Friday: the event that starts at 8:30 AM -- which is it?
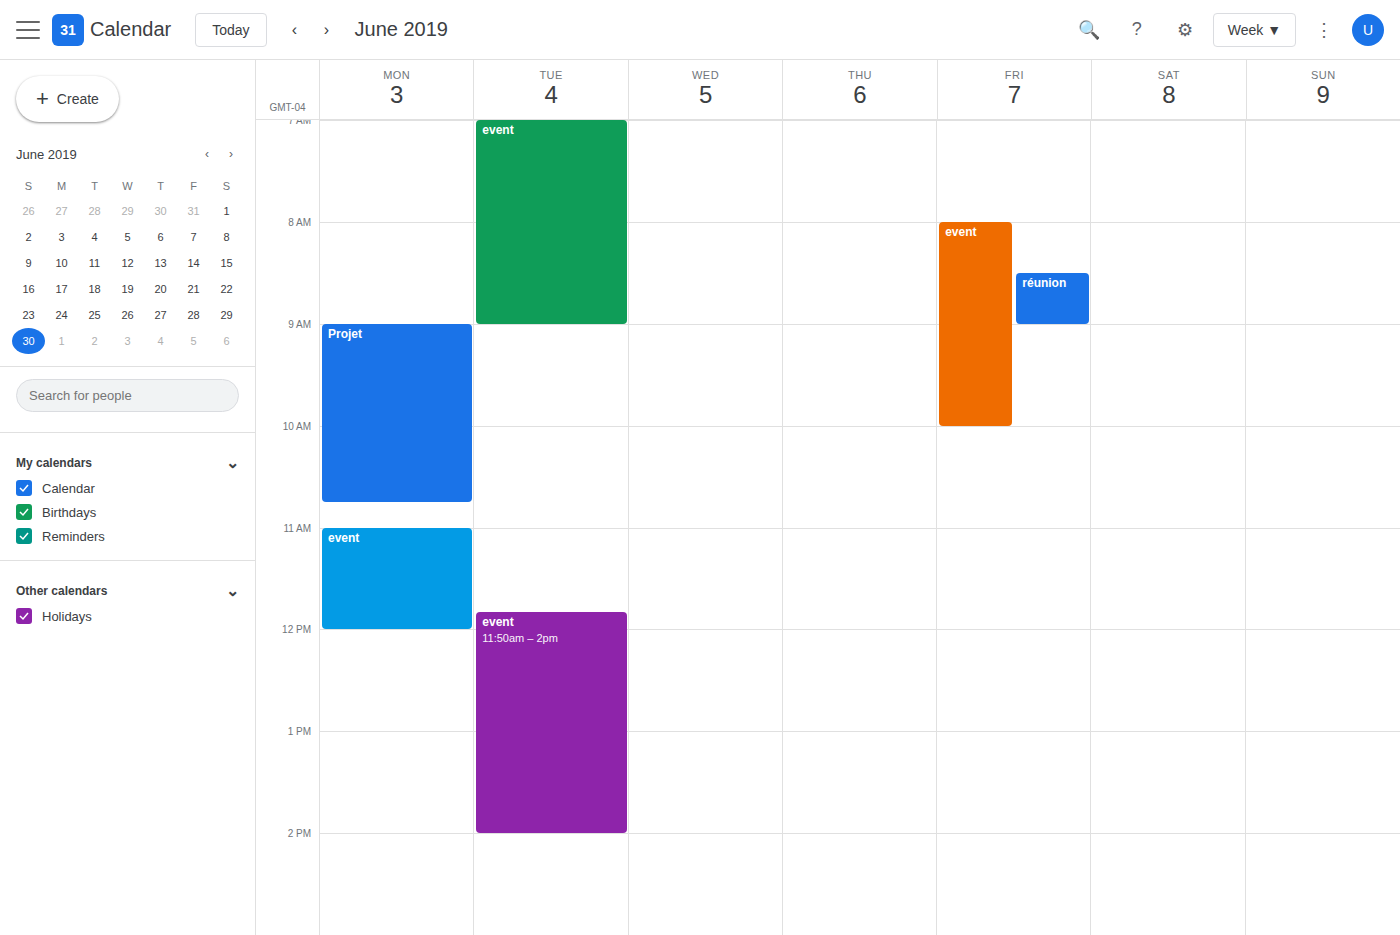
"réunion"